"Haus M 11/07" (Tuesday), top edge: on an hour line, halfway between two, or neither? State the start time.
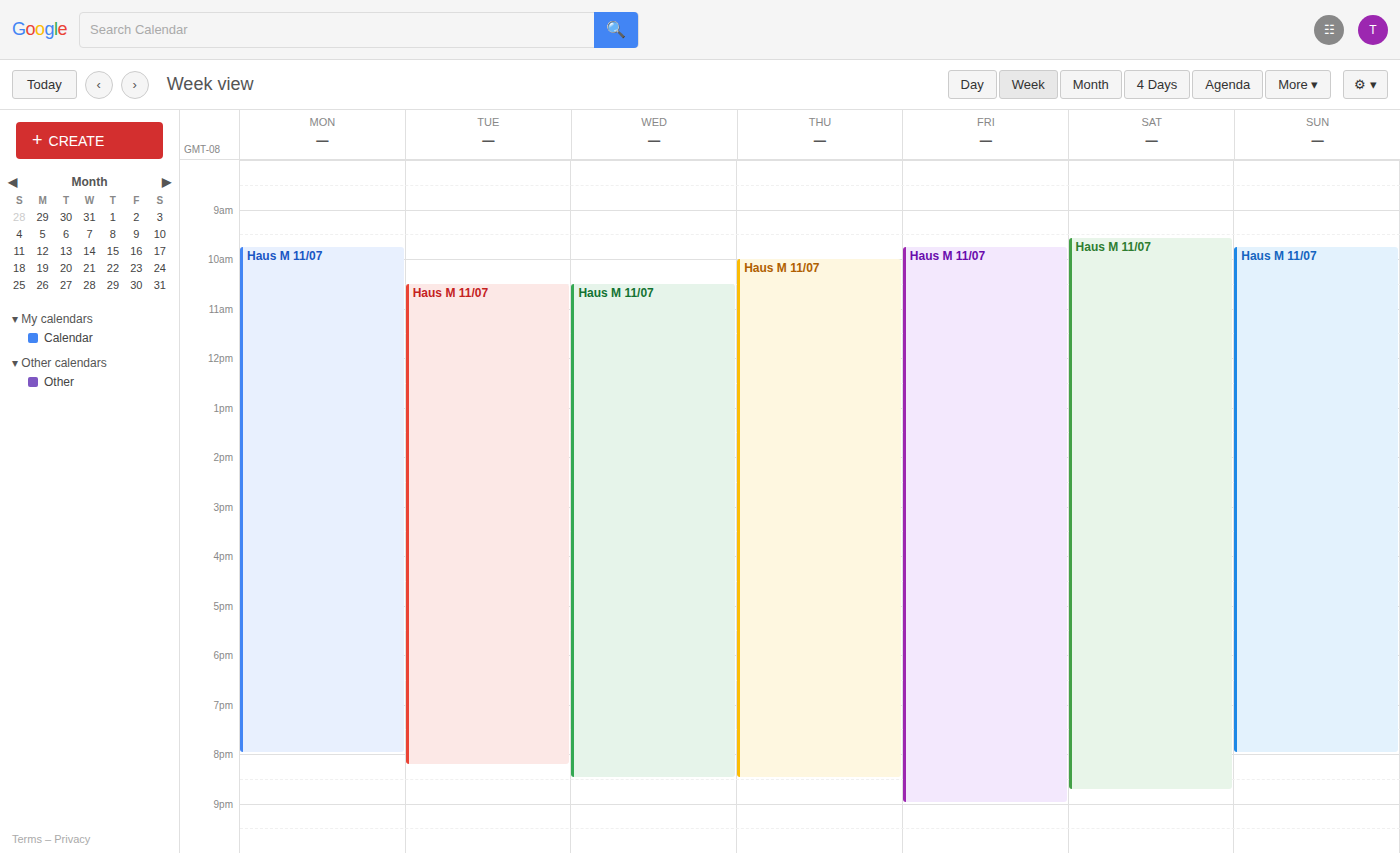
10:30 AM -- halfway between the 10 AM and 11 AM lines.